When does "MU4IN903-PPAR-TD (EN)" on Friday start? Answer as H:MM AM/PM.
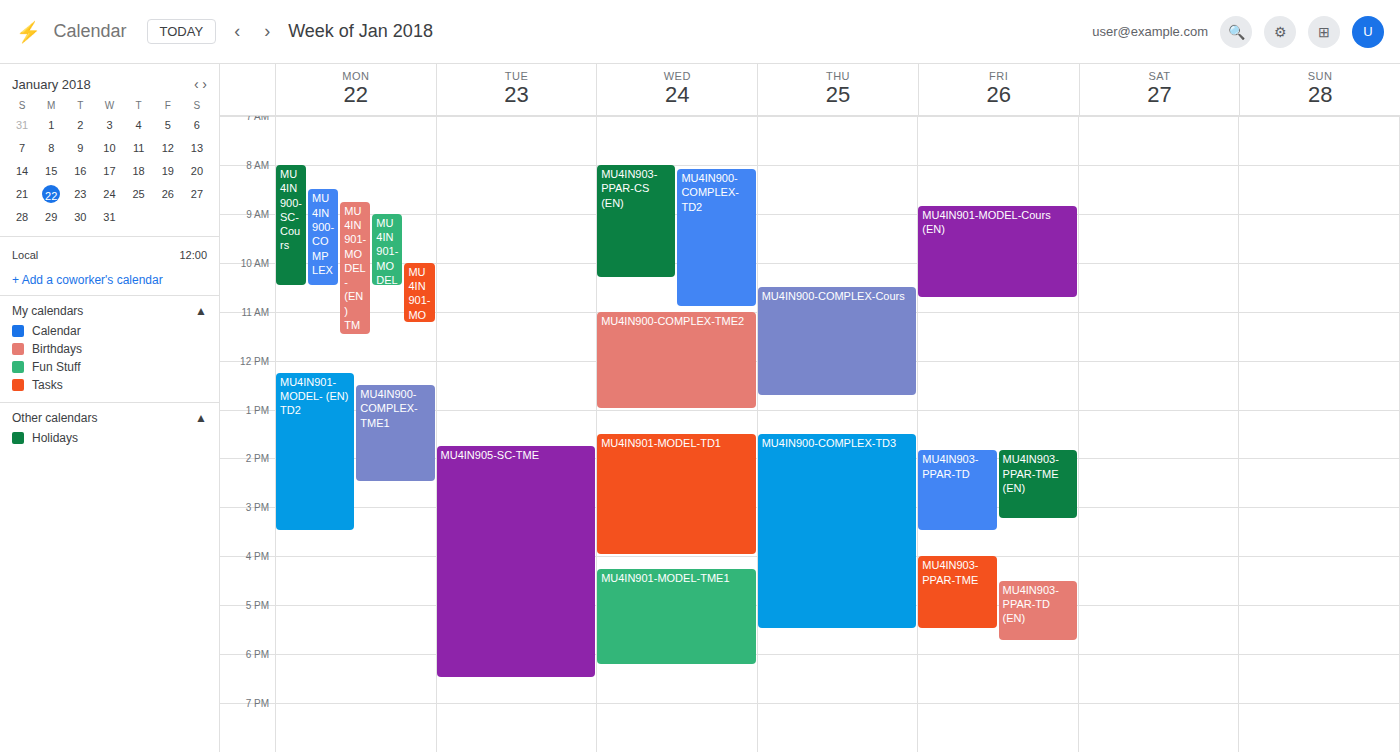
4:30 PM